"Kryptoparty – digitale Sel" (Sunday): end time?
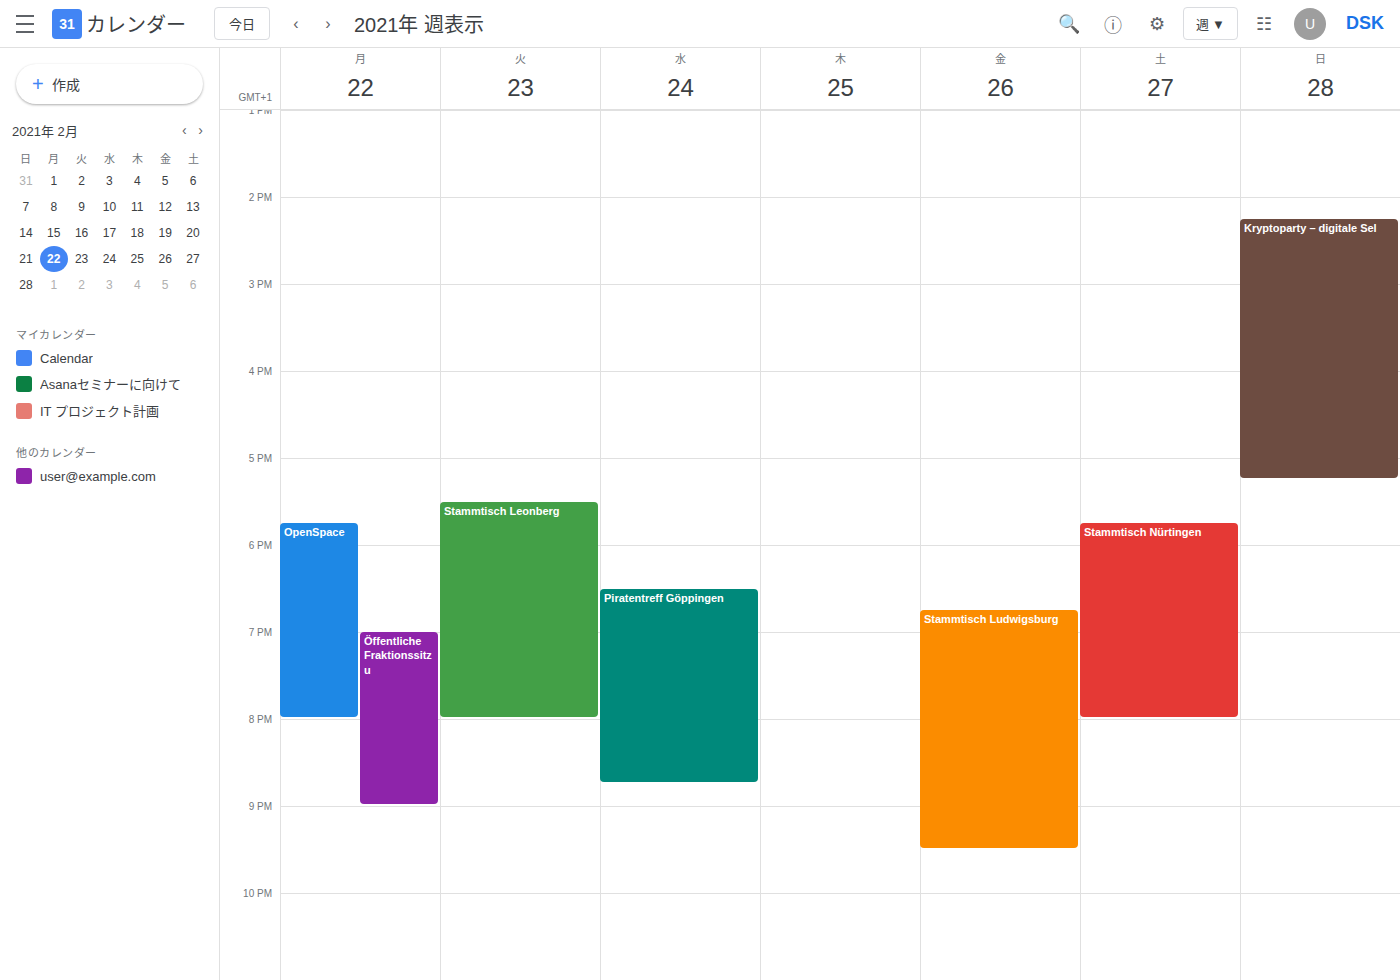
5:15 PM